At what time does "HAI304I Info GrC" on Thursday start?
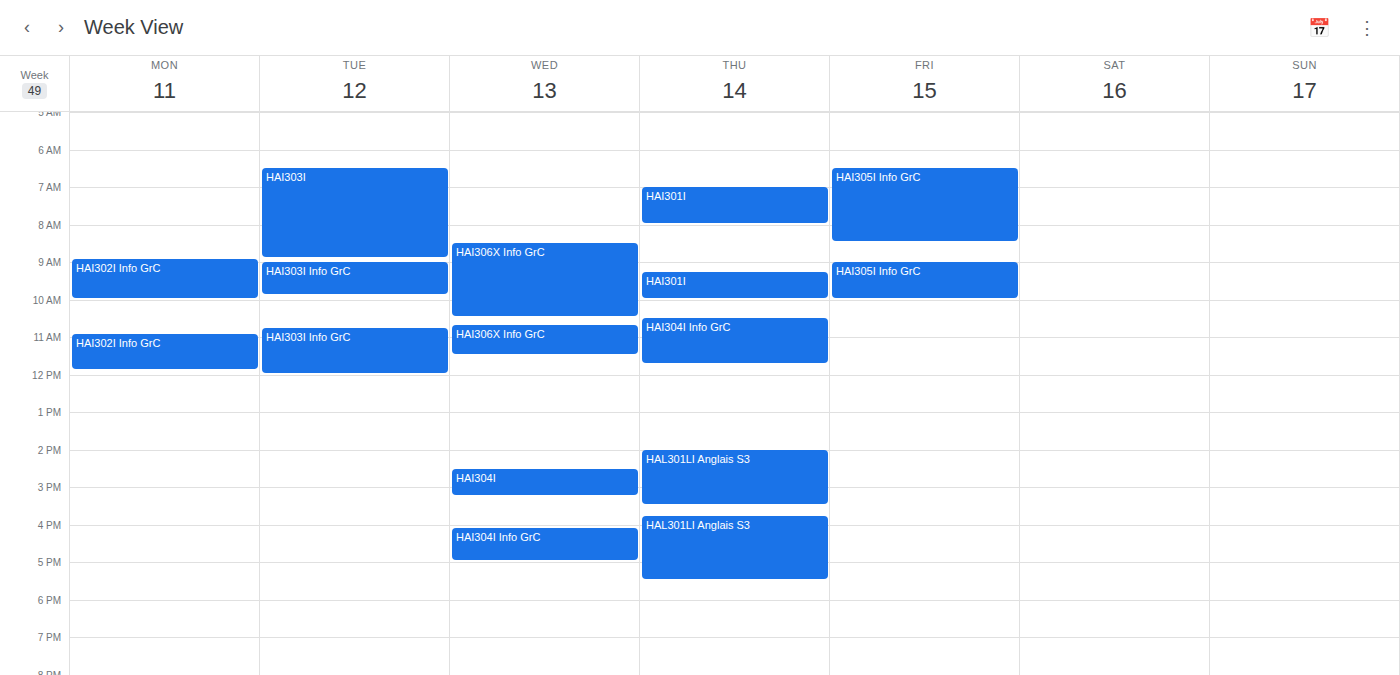
10:30 AM